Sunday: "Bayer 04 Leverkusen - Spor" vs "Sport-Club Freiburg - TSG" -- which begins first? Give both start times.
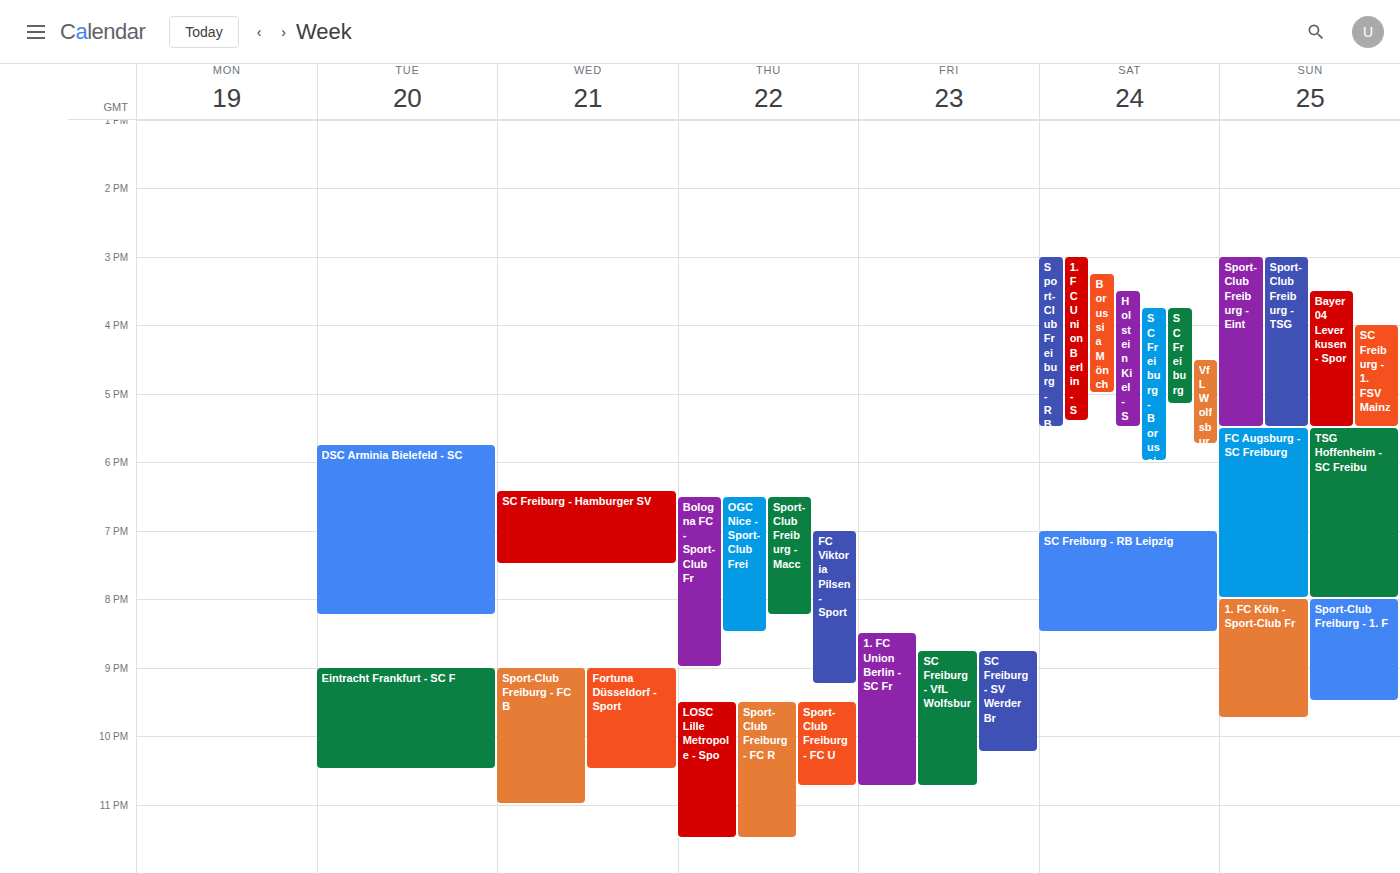
"Sport-Club Freiburg - TSG" 3:00 PM; "Bayer 04 Leverkusen - Spor" 3:30 PM.